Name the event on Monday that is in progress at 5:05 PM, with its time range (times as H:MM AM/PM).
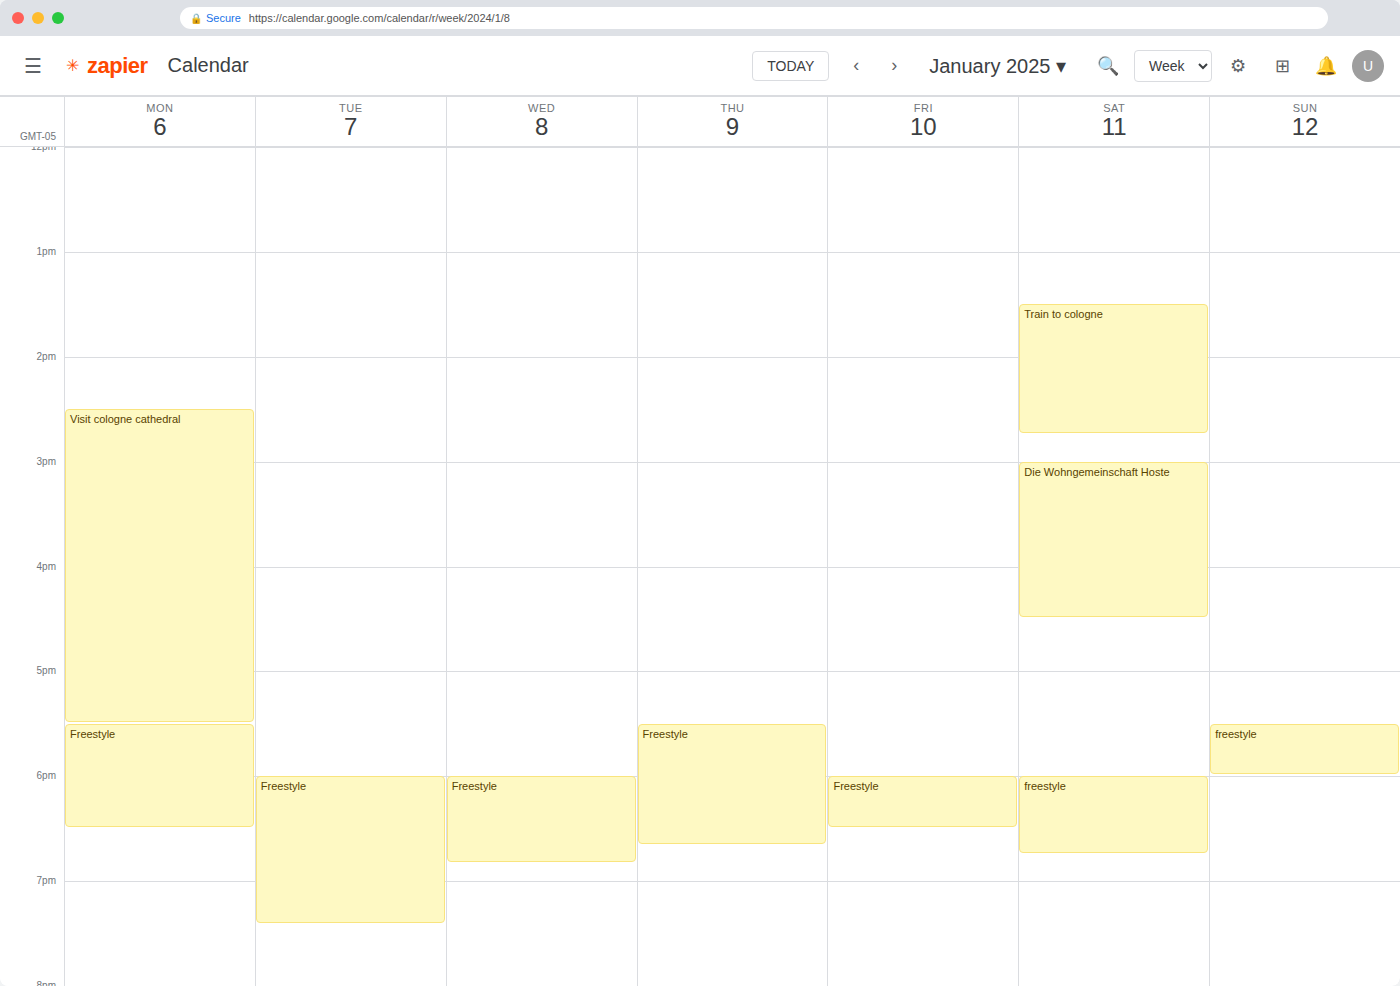
"Visit cologne cathedral", 2:30 PM to 5:30 PM